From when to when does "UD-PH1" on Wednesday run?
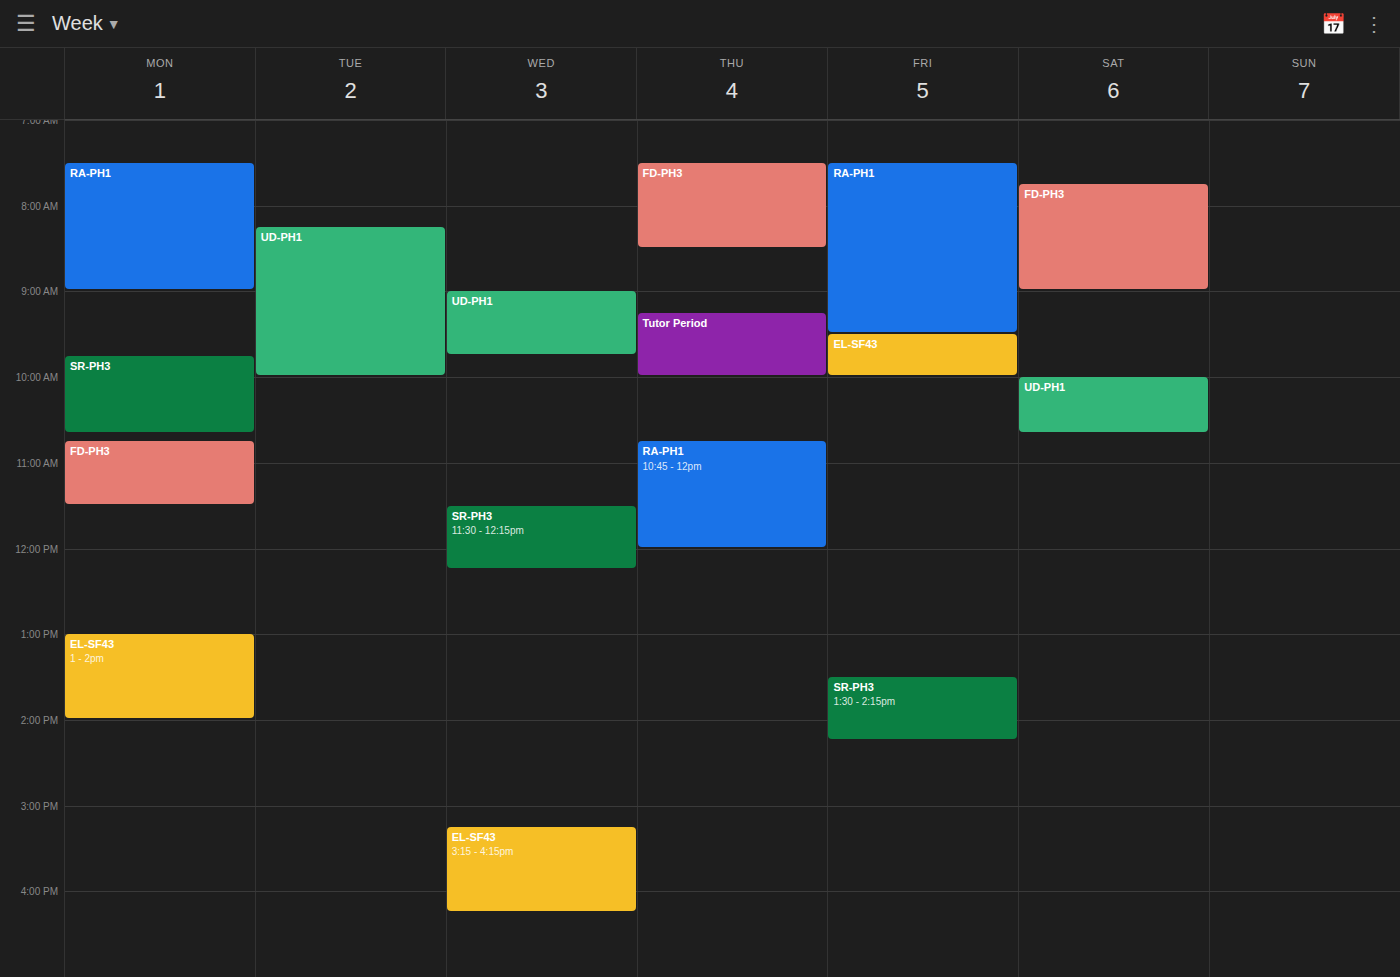
9:00 AM to 9:45 AM